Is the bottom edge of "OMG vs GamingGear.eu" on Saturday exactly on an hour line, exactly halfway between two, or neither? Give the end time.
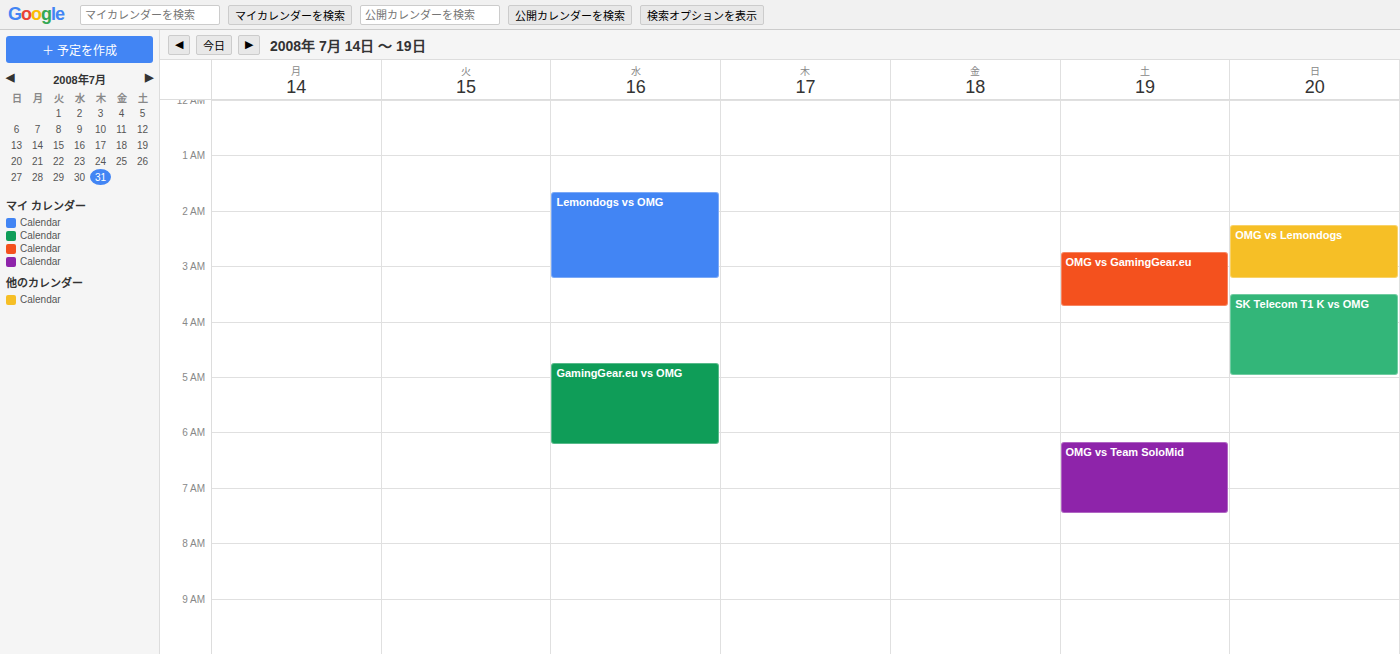
3:45 AM -- neither: three quarters of the way from the 3 AM line to the 4 AM line.